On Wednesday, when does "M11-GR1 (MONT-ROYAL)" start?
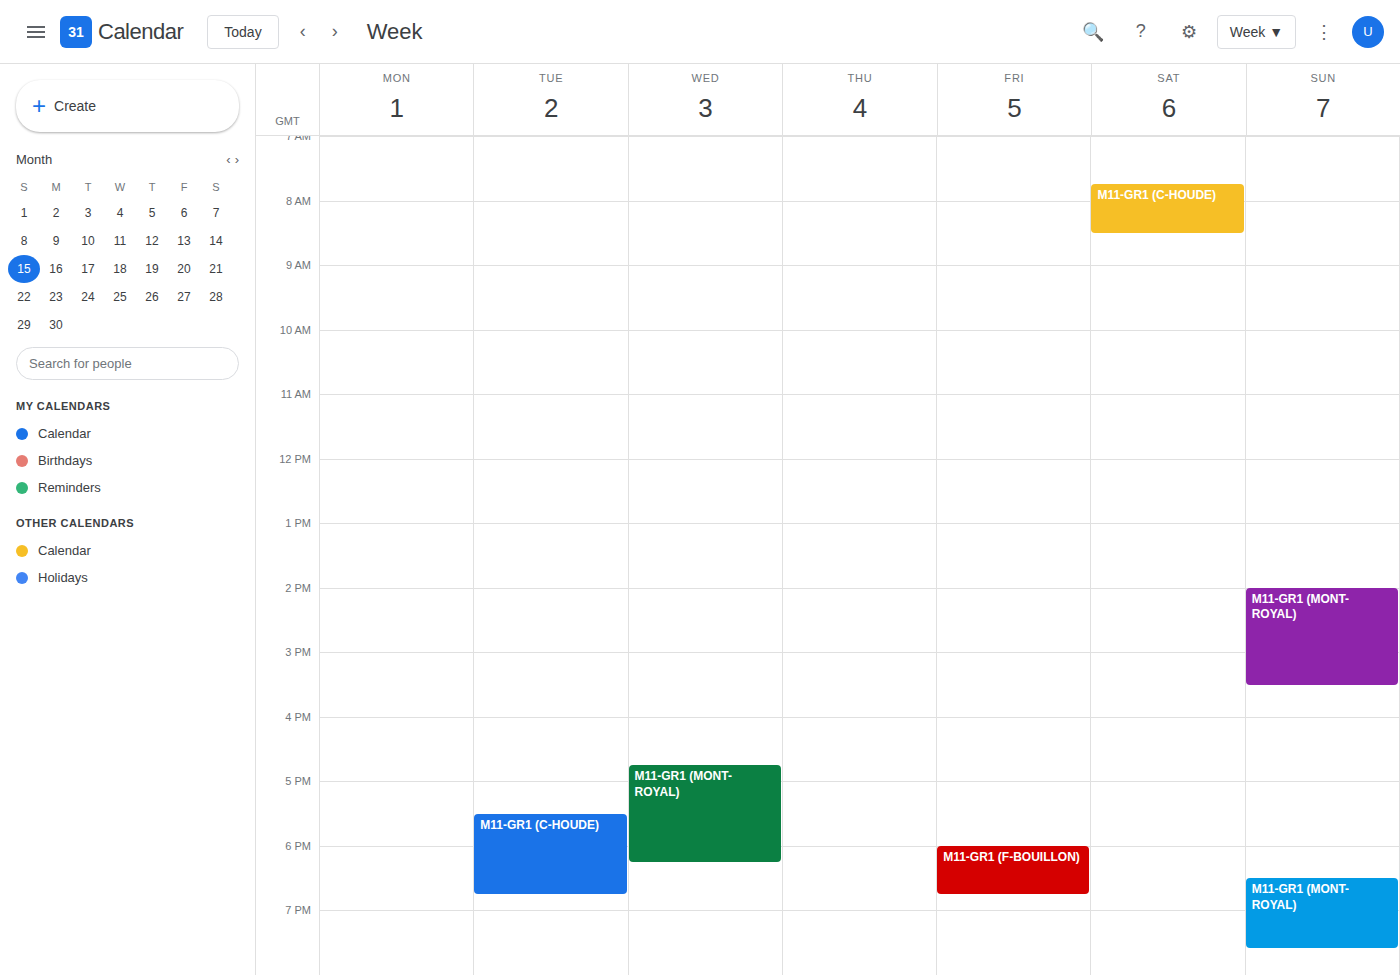
4:45 PM